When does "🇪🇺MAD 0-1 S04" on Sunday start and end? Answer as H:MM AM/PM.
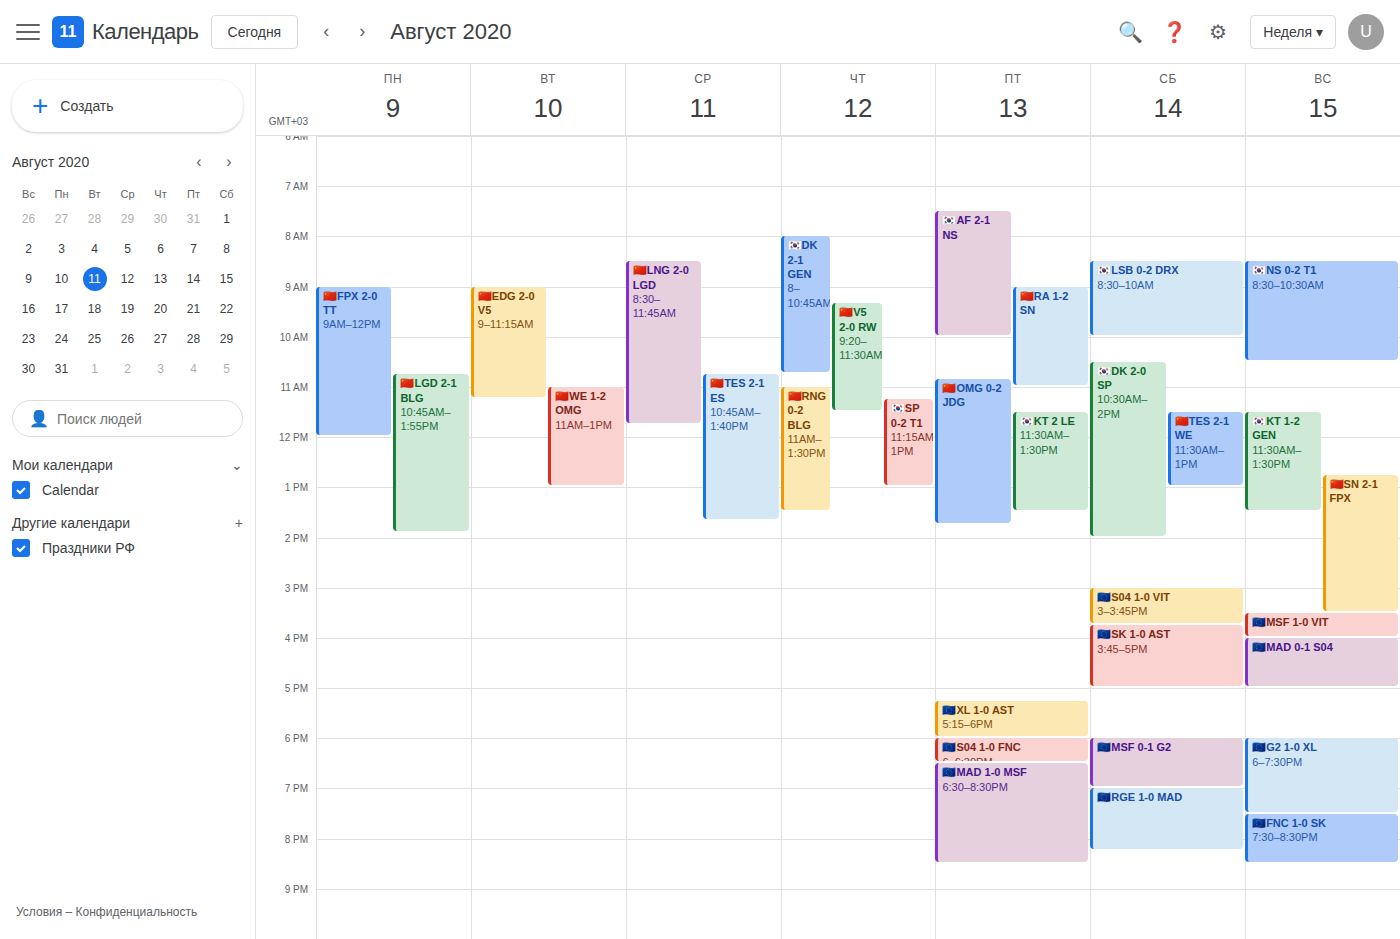
4:00 PM to 5:00 PM